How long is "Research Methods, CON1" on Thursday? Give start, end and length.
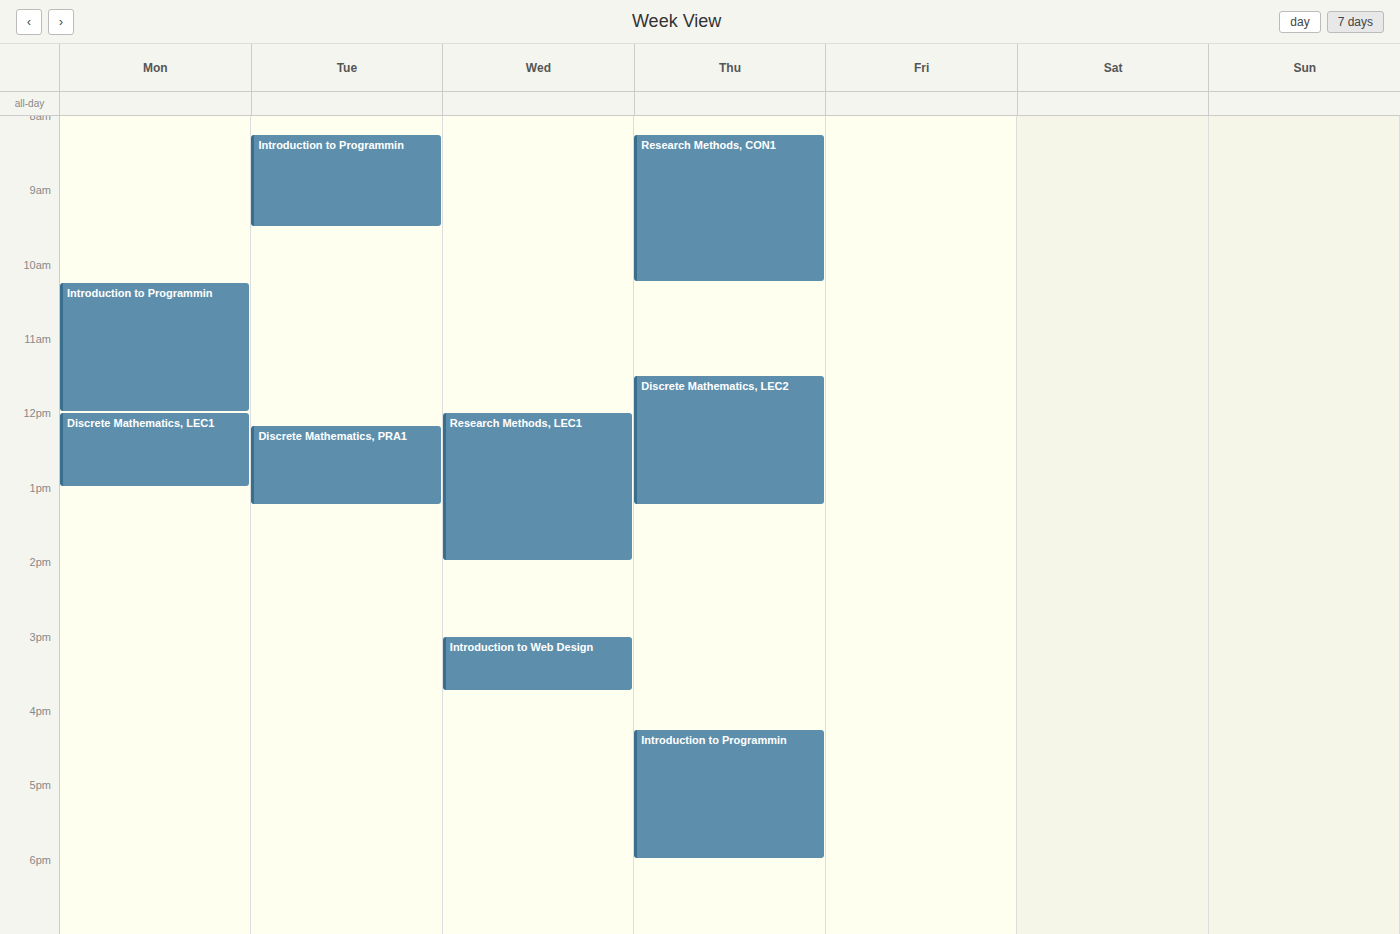
8:15 AM to 10:15 AM, 2 hours